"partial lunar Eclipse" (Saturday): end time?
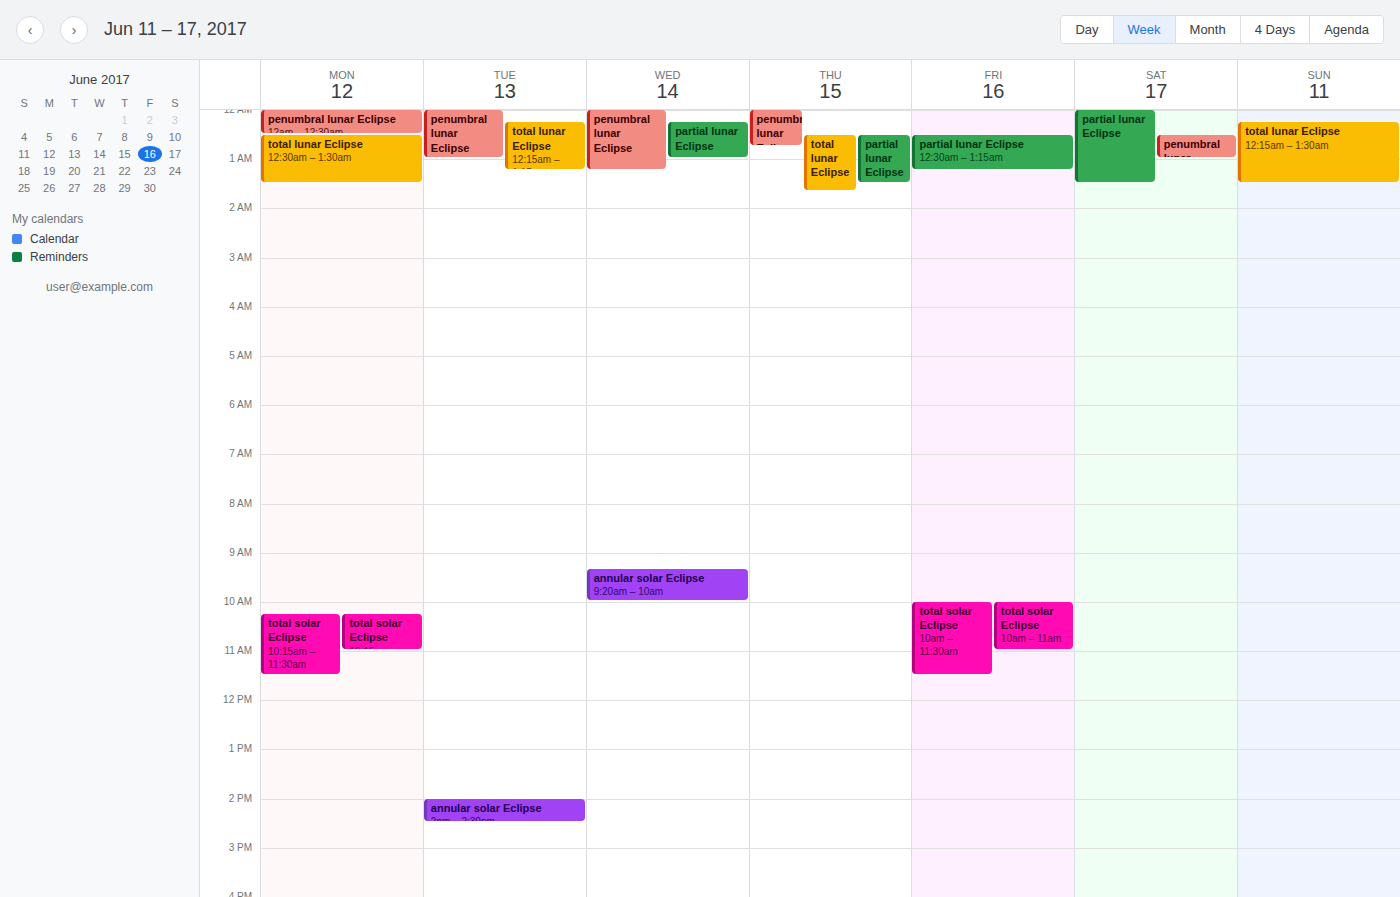
1:30 AM